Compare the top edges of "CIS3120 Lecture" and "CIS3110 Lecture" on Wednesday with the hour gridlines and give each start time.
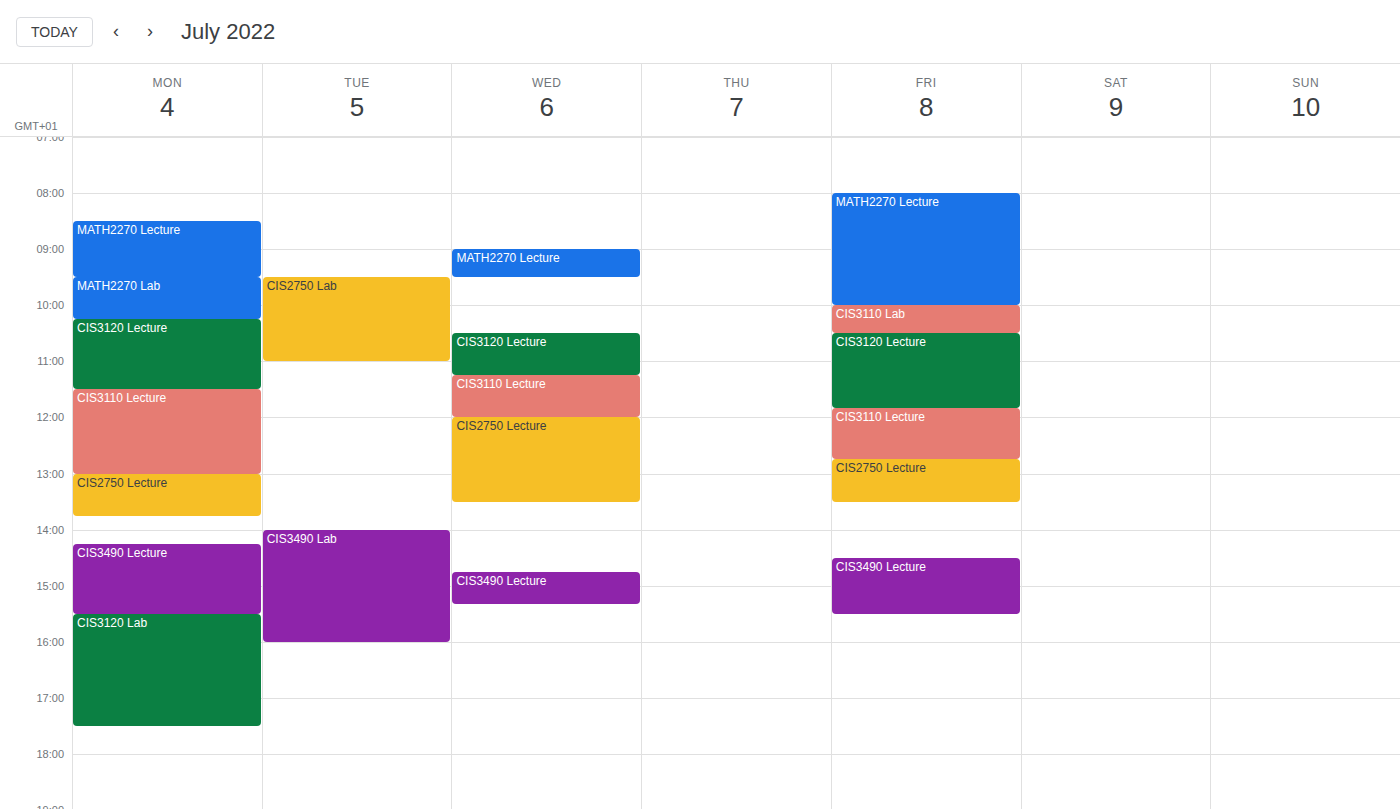
"CIS3120 Lecture": 10:30 AM, halfway between the 10 AM and 11 AM lines. "CIS3110 Lecture": 11:15 AM, neither: a quarter of the way from the 11 AM line to the 12 PM line.